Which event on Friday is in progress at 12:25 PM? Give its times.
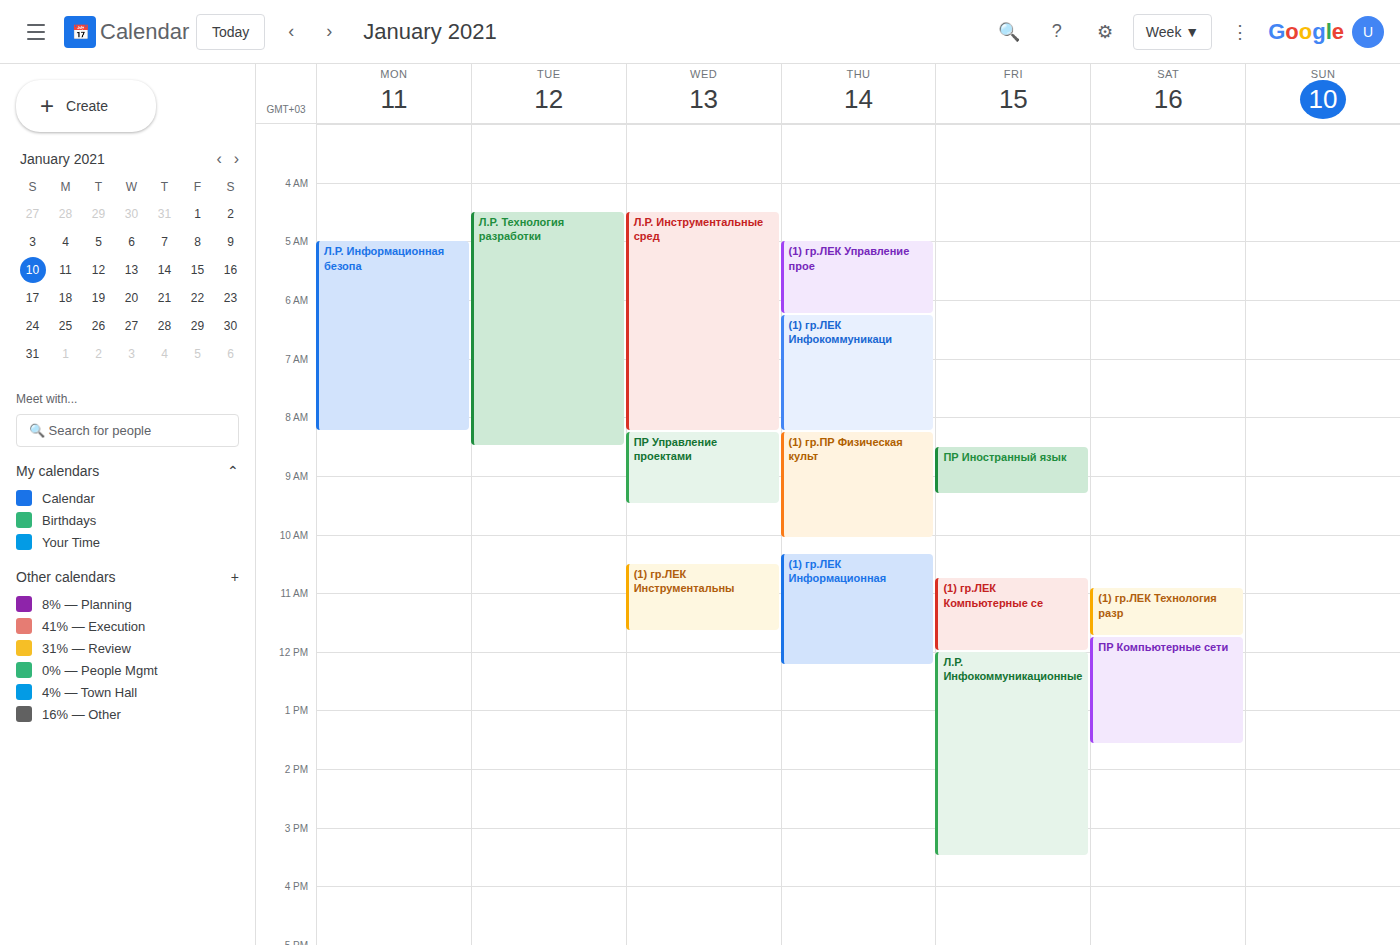
"Л.Р. Инфокоммуникационные", 12:00 PM to 3:30 PM